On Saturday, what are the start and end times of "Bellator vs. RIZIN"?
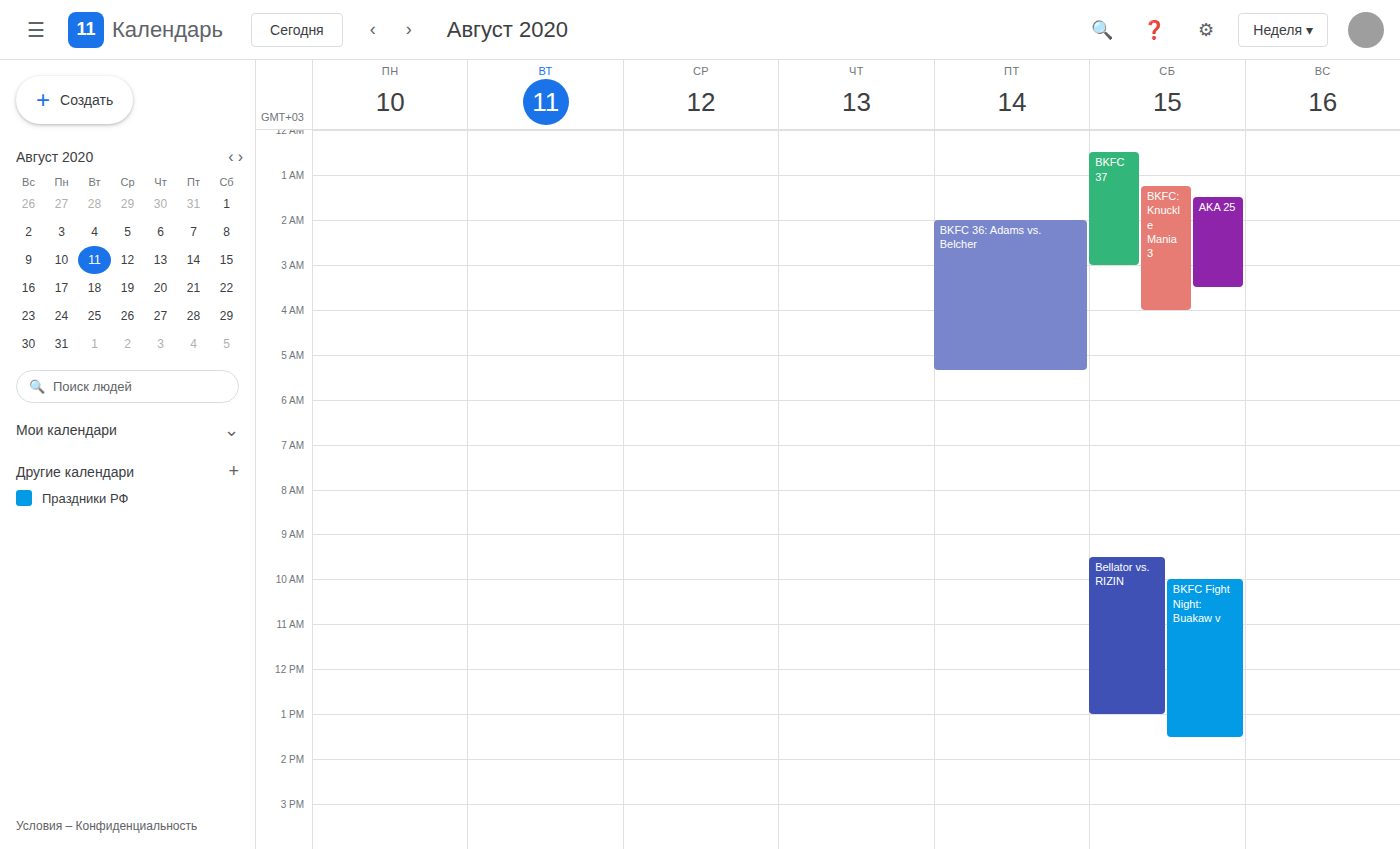
9:30 AM to 1:00 PM